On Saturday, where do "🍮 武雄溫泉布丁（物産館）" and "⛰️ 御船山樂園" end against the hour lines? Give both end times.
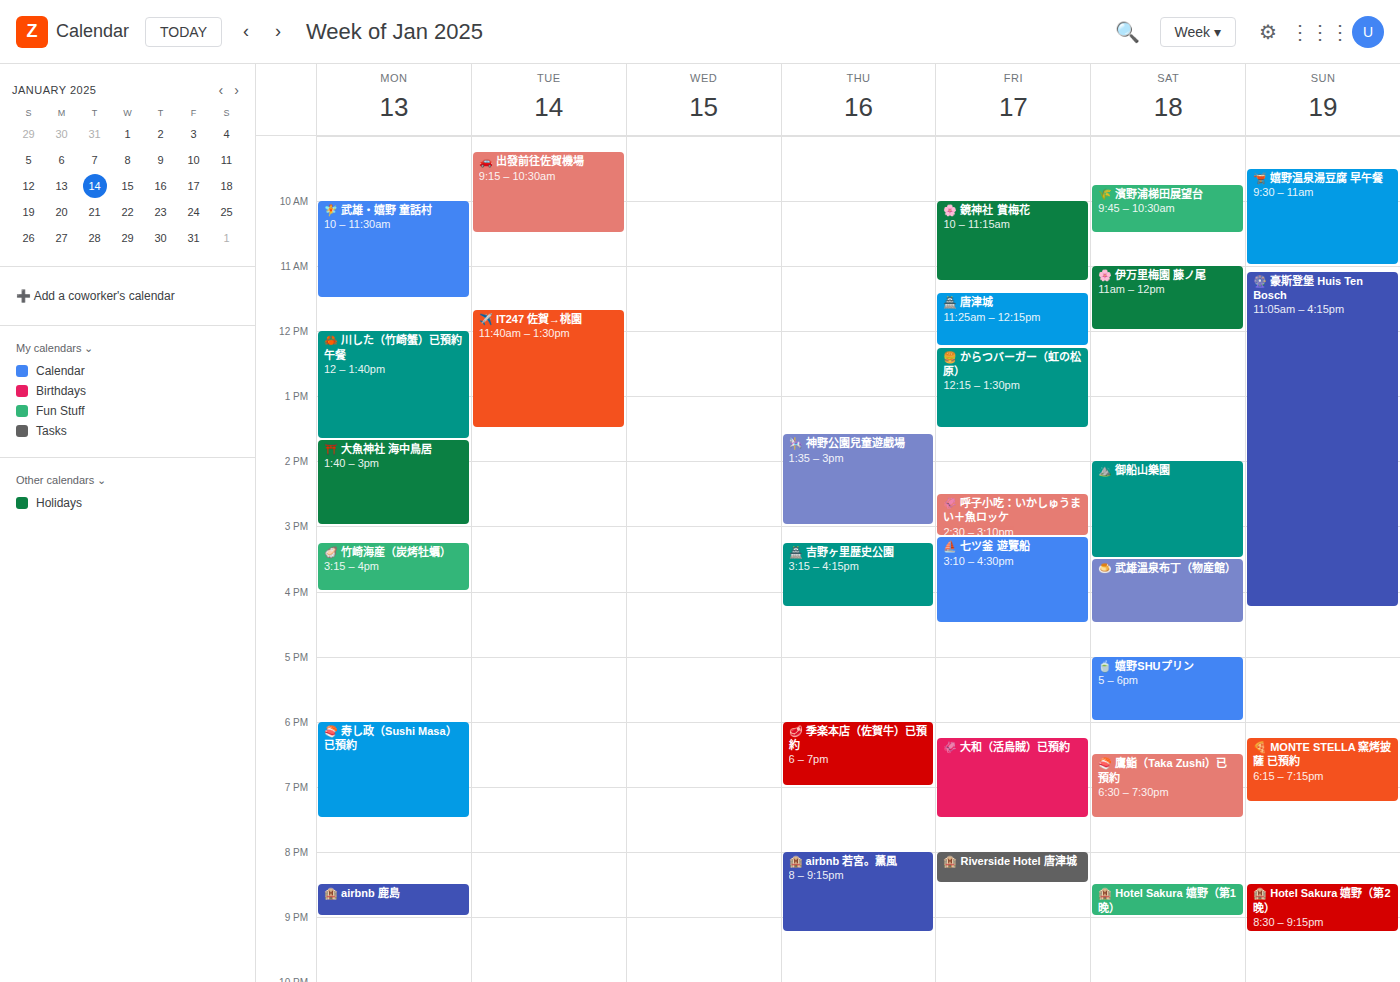
"🍮 武雄溫泉布丁（物産館）": 4:30 PM, halfway between the 4 PM and 5 PM lines. "⛰️ 御船山樂園": 3:30 PM, halfway between the 3 PM and 4 PM lines.